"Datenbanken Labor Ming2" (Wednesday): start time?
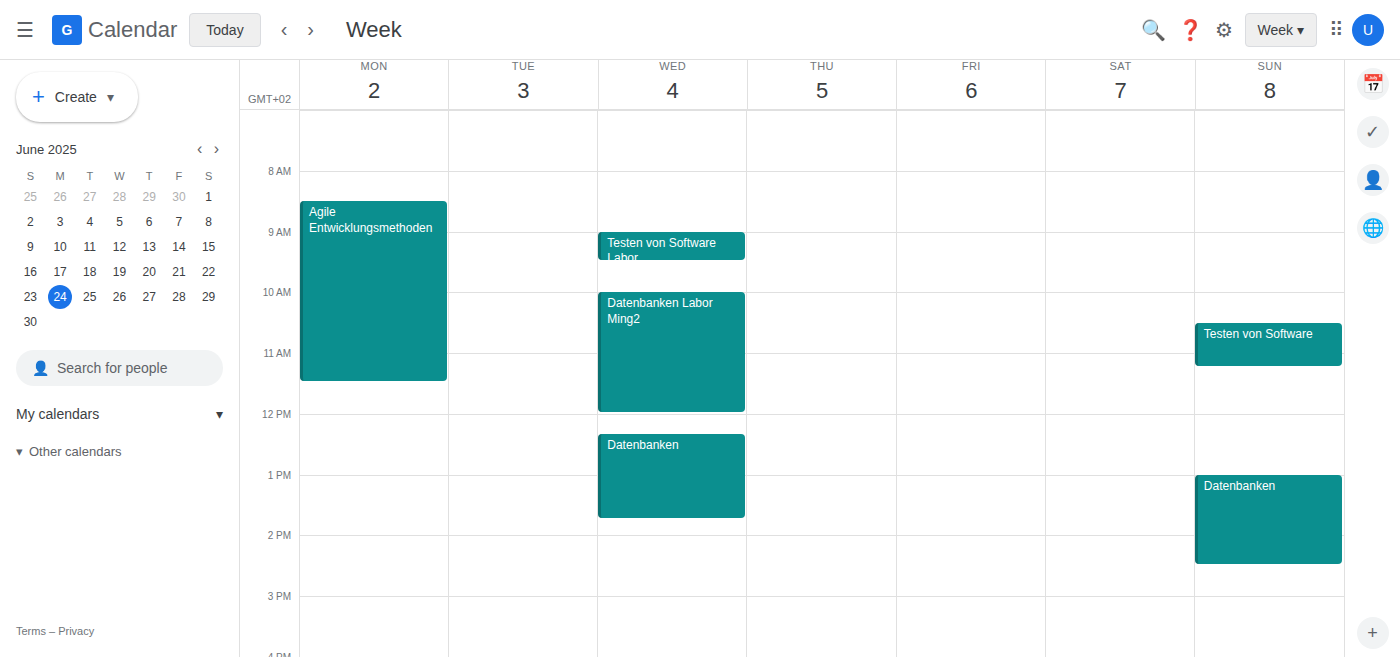
10:00 AM